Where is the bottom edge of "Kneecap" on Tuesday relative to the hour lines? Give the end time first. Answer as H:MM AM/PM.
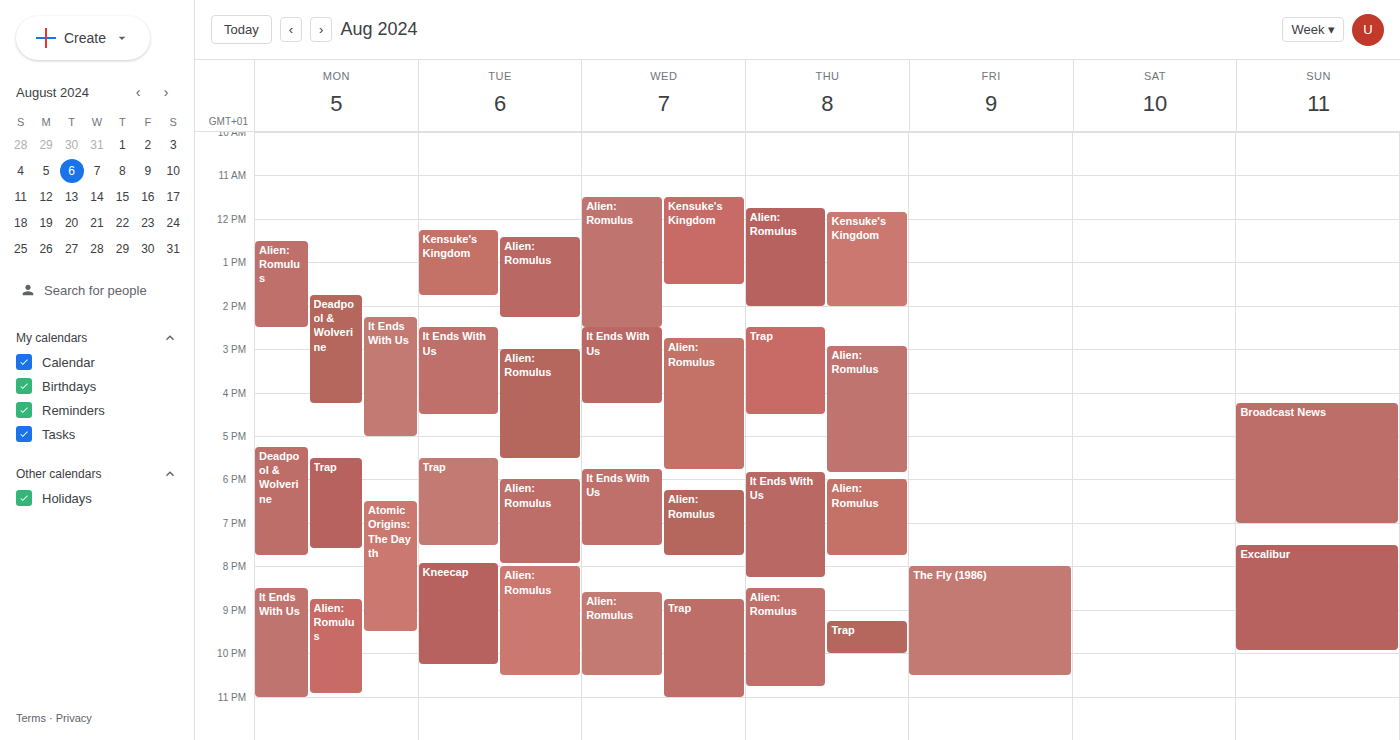
10:15 PM -- neither: a quarter of the way from the 10 PM line to the 11 PM line.